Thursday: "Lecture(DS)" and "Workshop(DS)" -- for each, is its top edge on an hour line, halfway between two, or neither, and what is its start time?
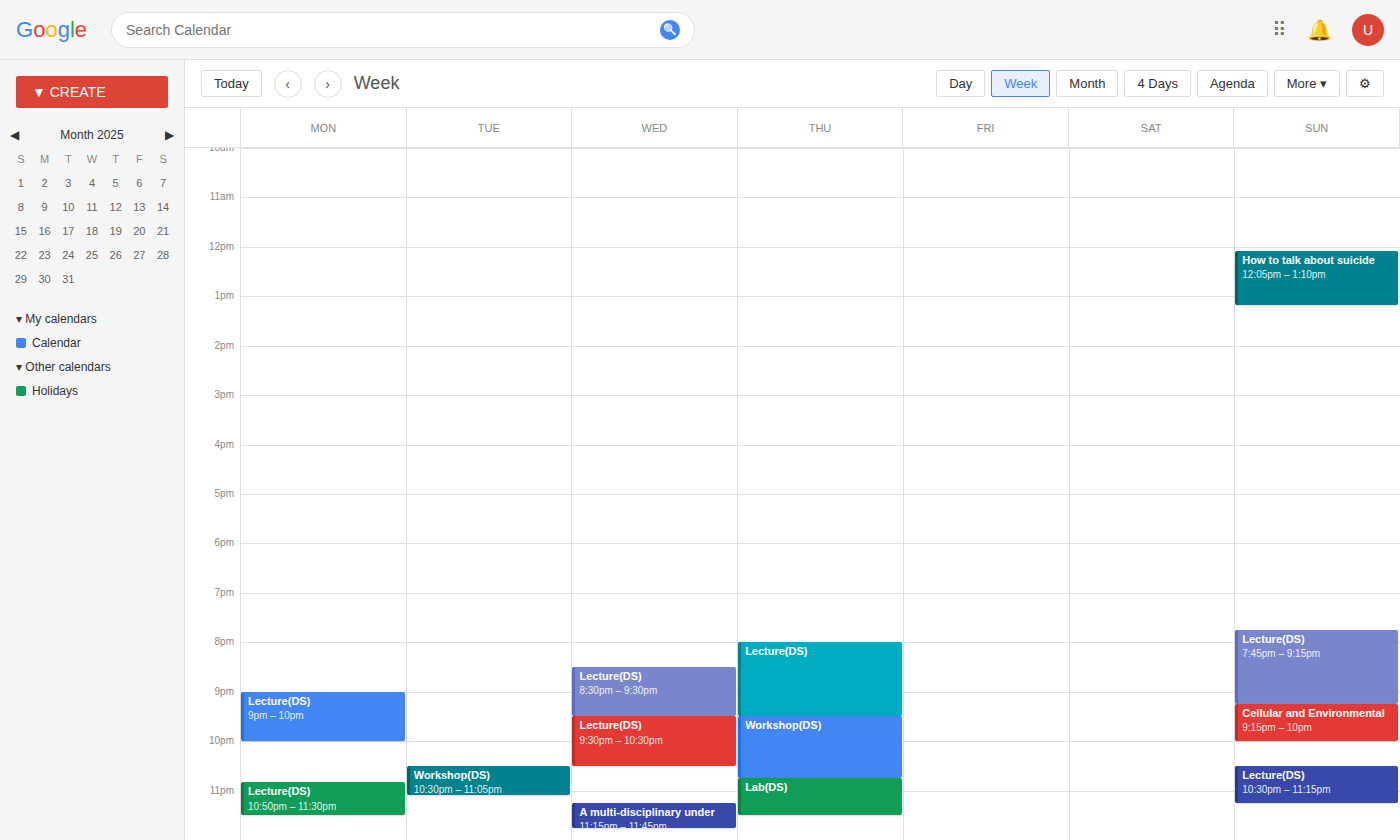
"Lecture(DS)": 8:00 PM, exactly on the 8 PM line. "Workshop(DS)": 9:30 PM, halfway between the 9 PM and 10 PM lines.